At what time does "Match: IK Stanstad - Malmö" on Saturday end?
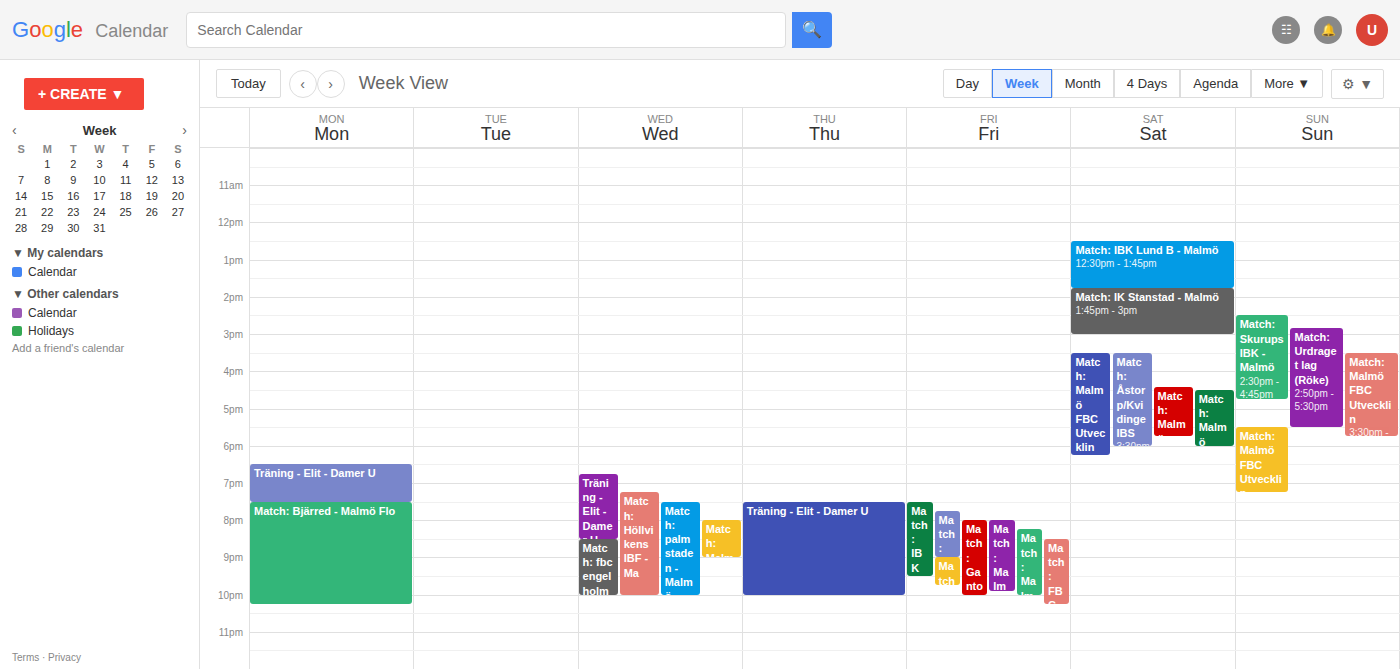
15:00